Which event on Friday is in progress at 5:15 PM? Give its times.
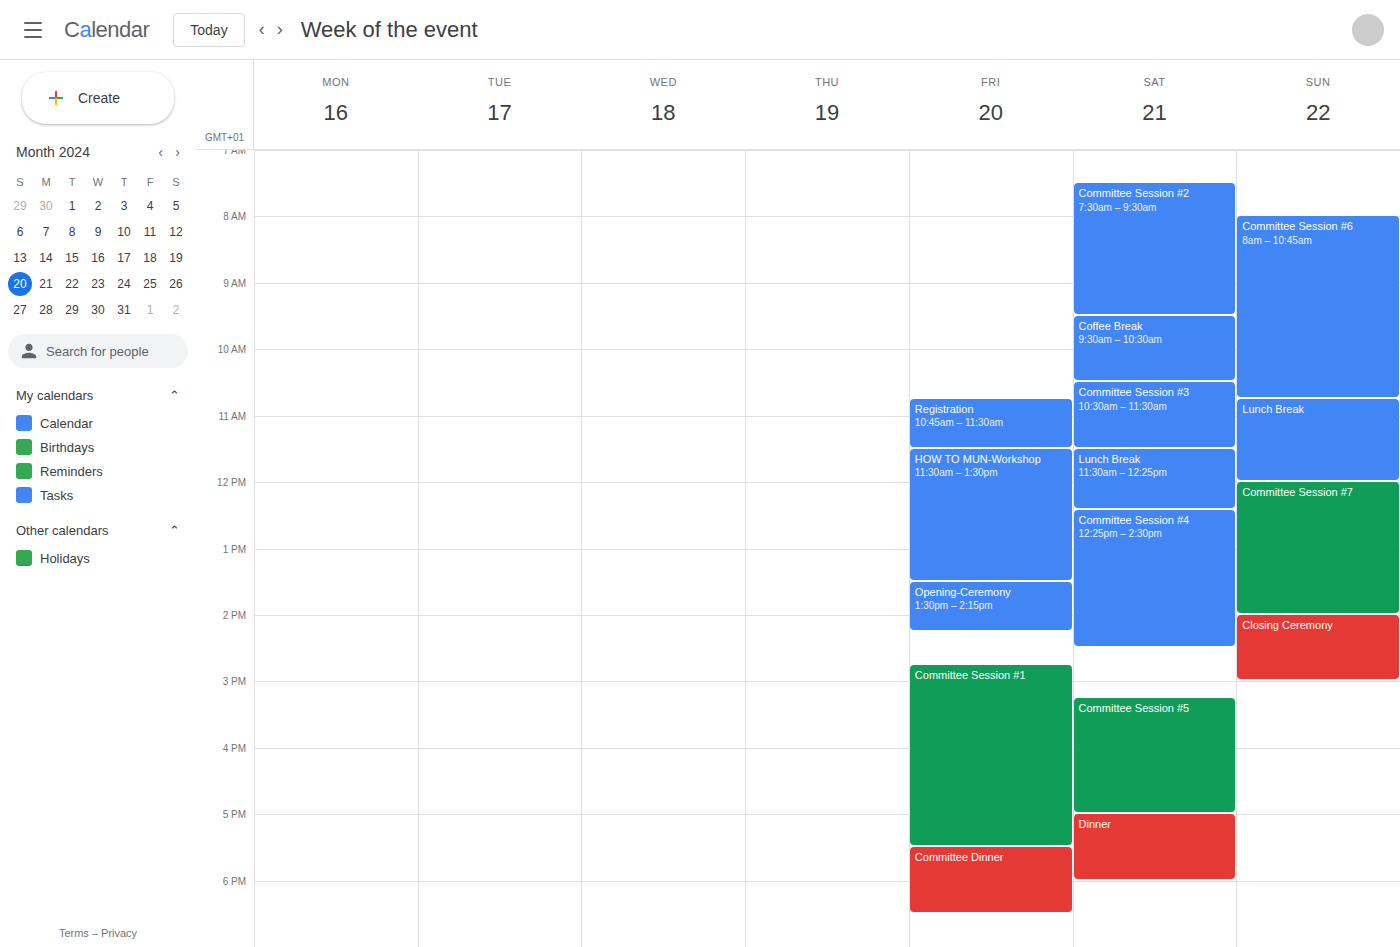
"Committee Session #1", 2:45 PM to 5:30 PM